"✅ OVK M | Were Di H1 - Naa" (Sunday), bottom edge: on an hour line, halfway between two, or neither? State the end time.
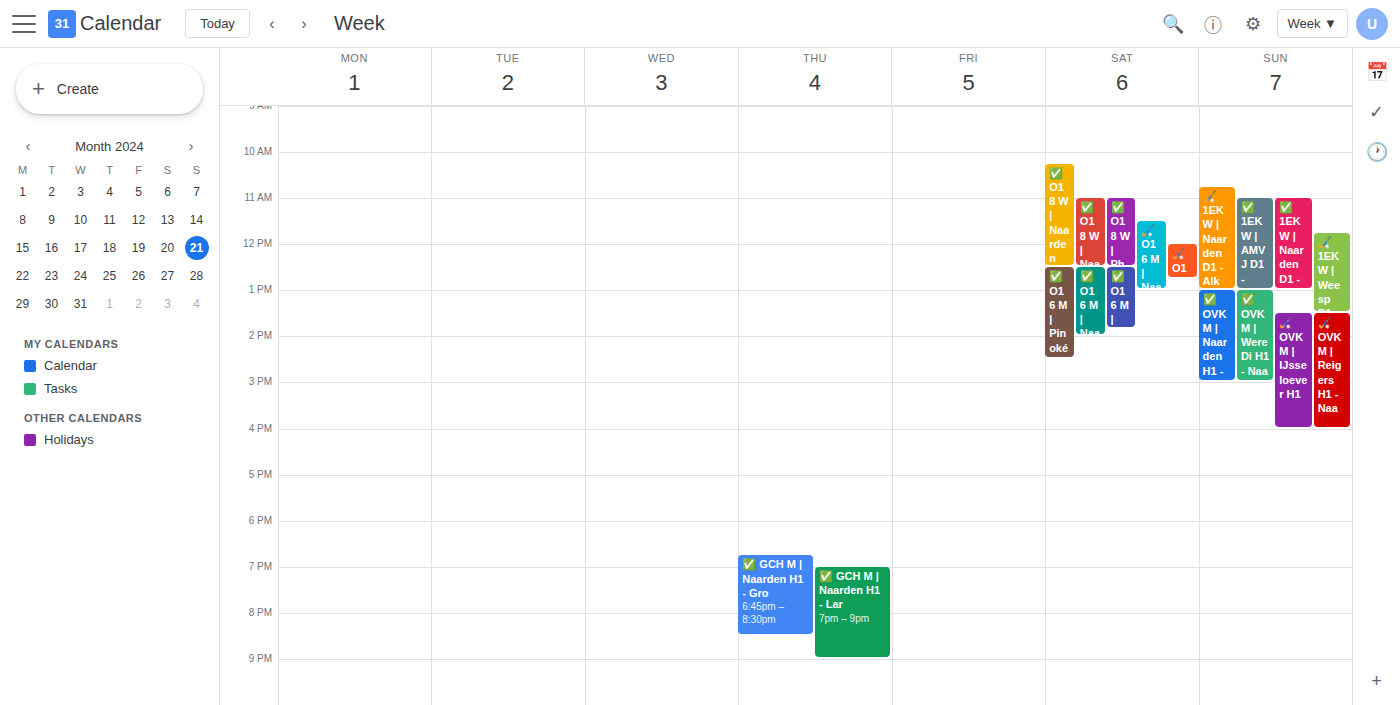
3:00 PM -- exactly on the 3 PM line.